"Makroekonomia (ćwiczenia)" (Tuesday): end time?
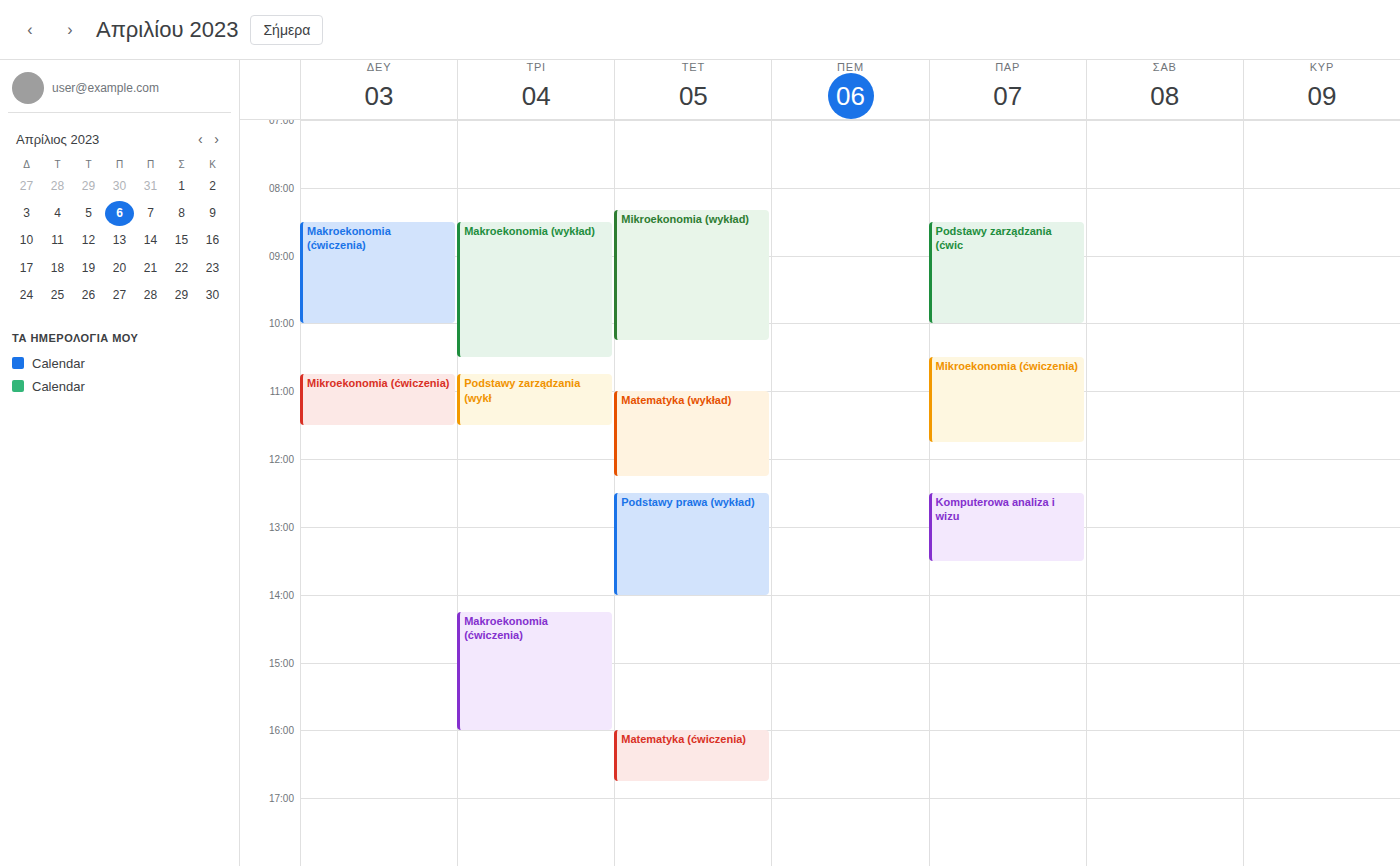
4:00 PM